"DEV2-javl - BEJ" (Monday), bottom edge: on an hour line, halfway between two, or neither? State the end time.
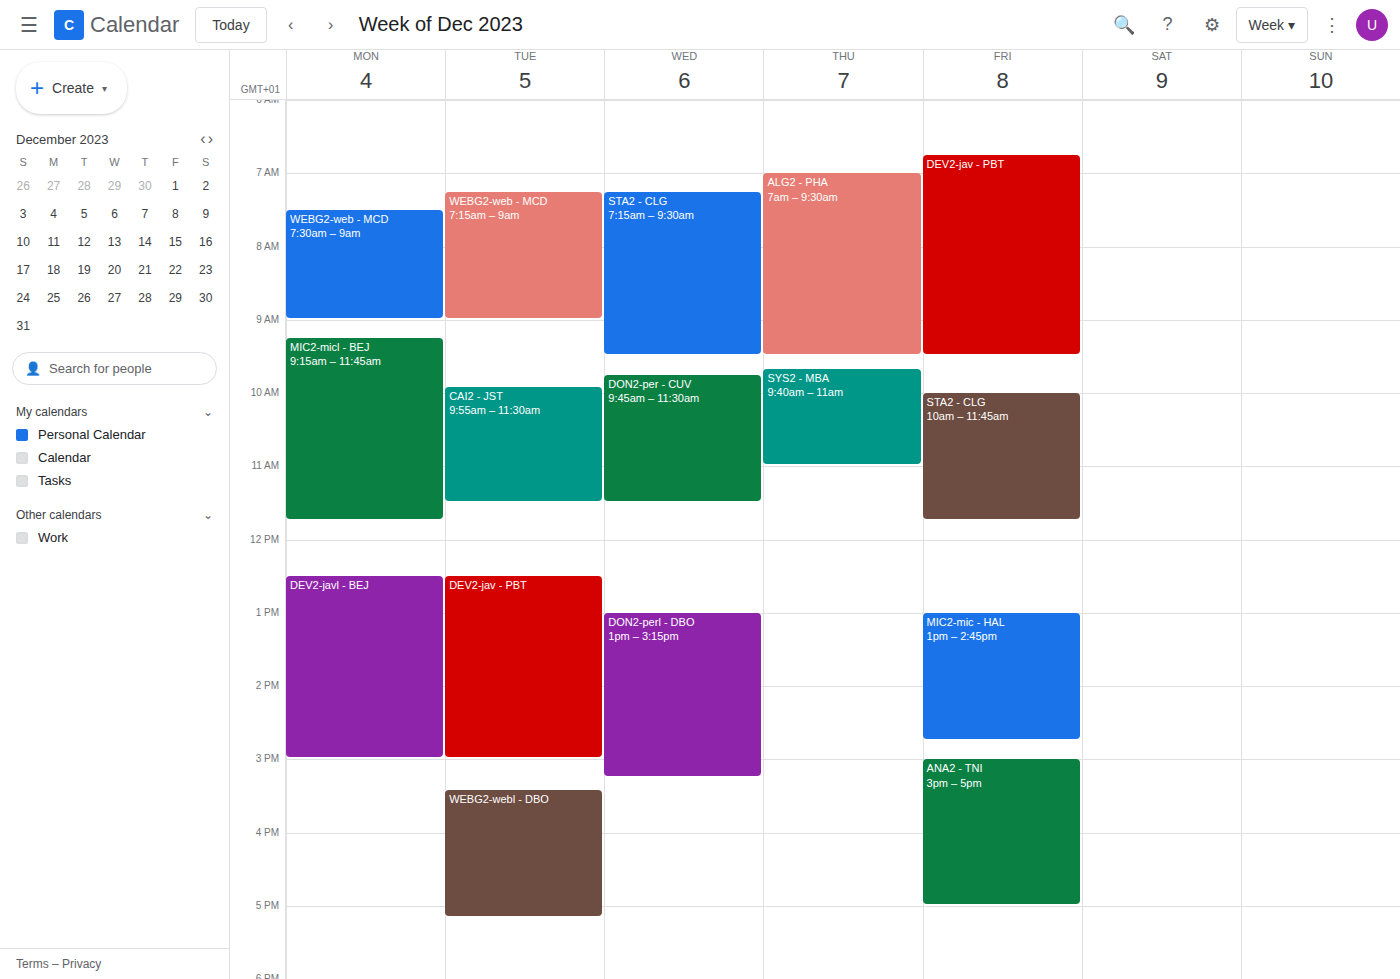
3:00 PM -- exactly on the 3 PM line.